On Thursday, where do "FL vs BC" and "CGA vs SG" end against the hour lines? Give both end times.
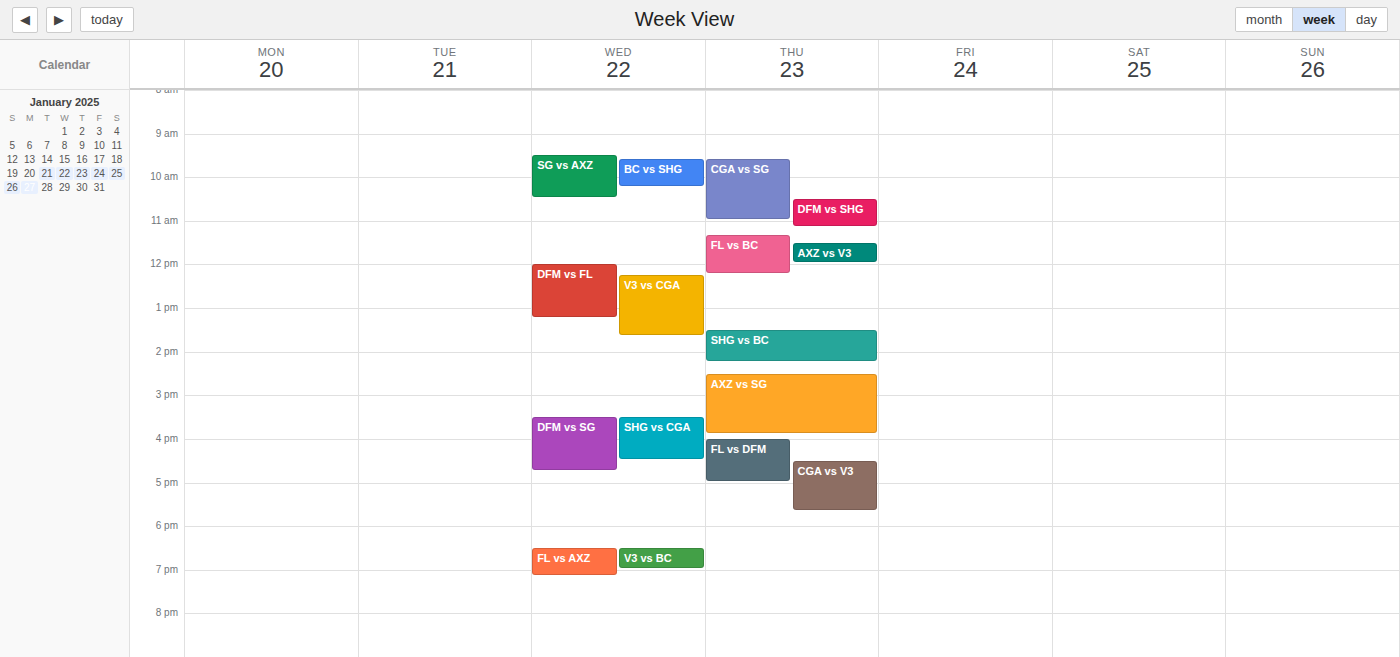
"FL vs BC": 12:15 PM, neither: a quarter of the way from the 12 PM line to the 1 PM line. "CGA vs SG": 11:00 AM, exactly on the 11 AM line.